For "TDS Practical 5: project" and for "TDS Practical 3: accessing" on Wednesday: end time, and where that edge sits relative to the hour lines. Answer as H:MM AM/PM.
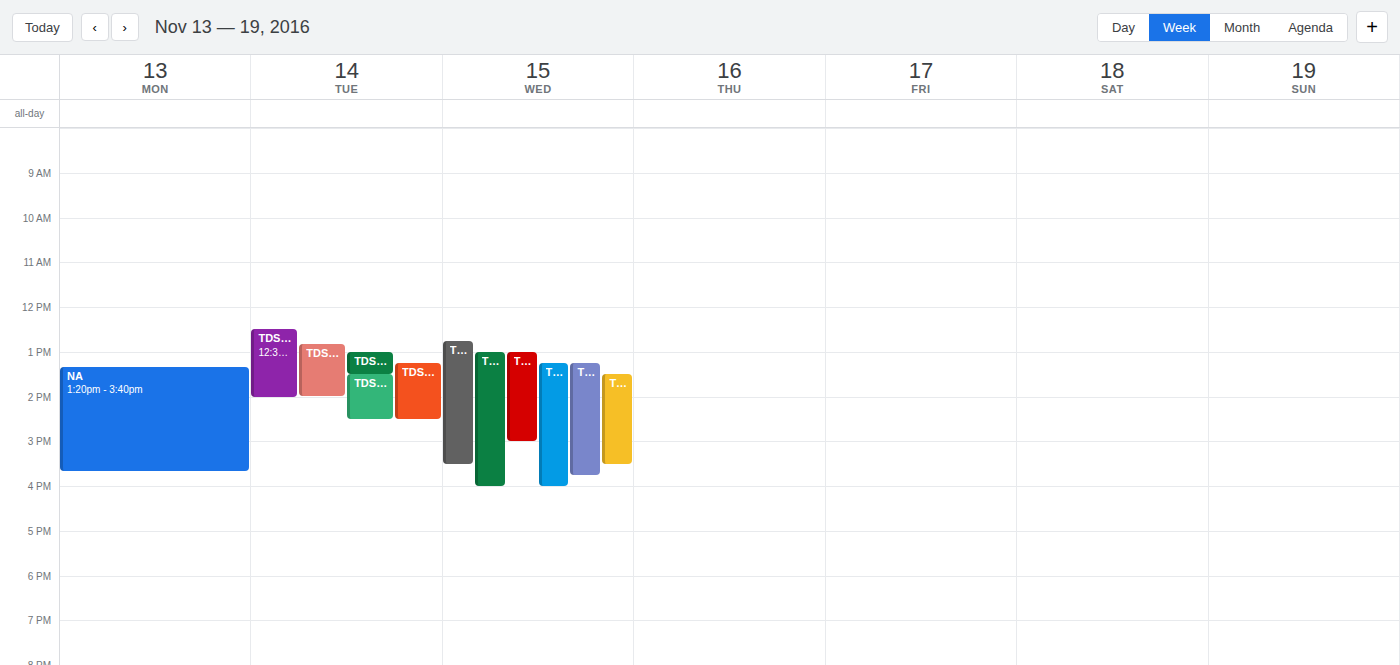
"TDS Practical 5: project": 4:00 PM, exactly on the 4 PM line. "TDS Practical 3: accessing": 3:30 PM, halfway between the 3 PM and 4 PM lines.